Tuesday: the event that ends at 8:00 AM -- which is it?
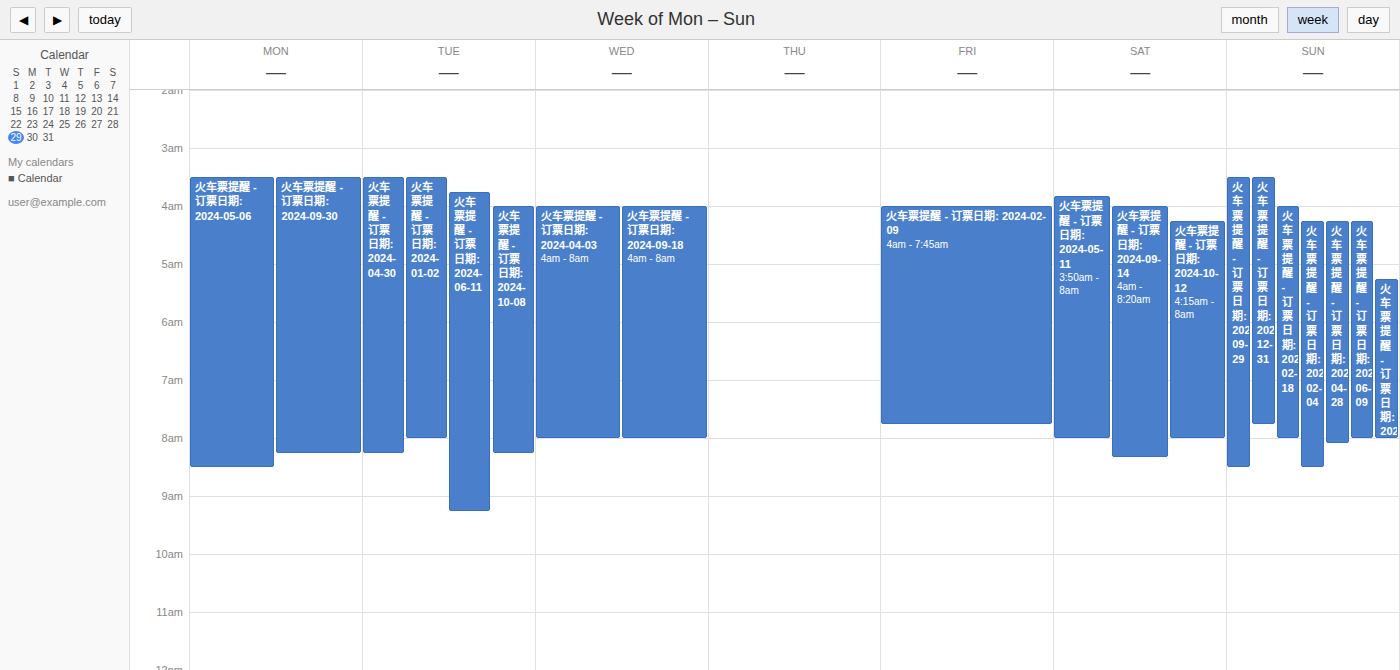
"火车票提醒 - 订票日期: 2024-01-02"